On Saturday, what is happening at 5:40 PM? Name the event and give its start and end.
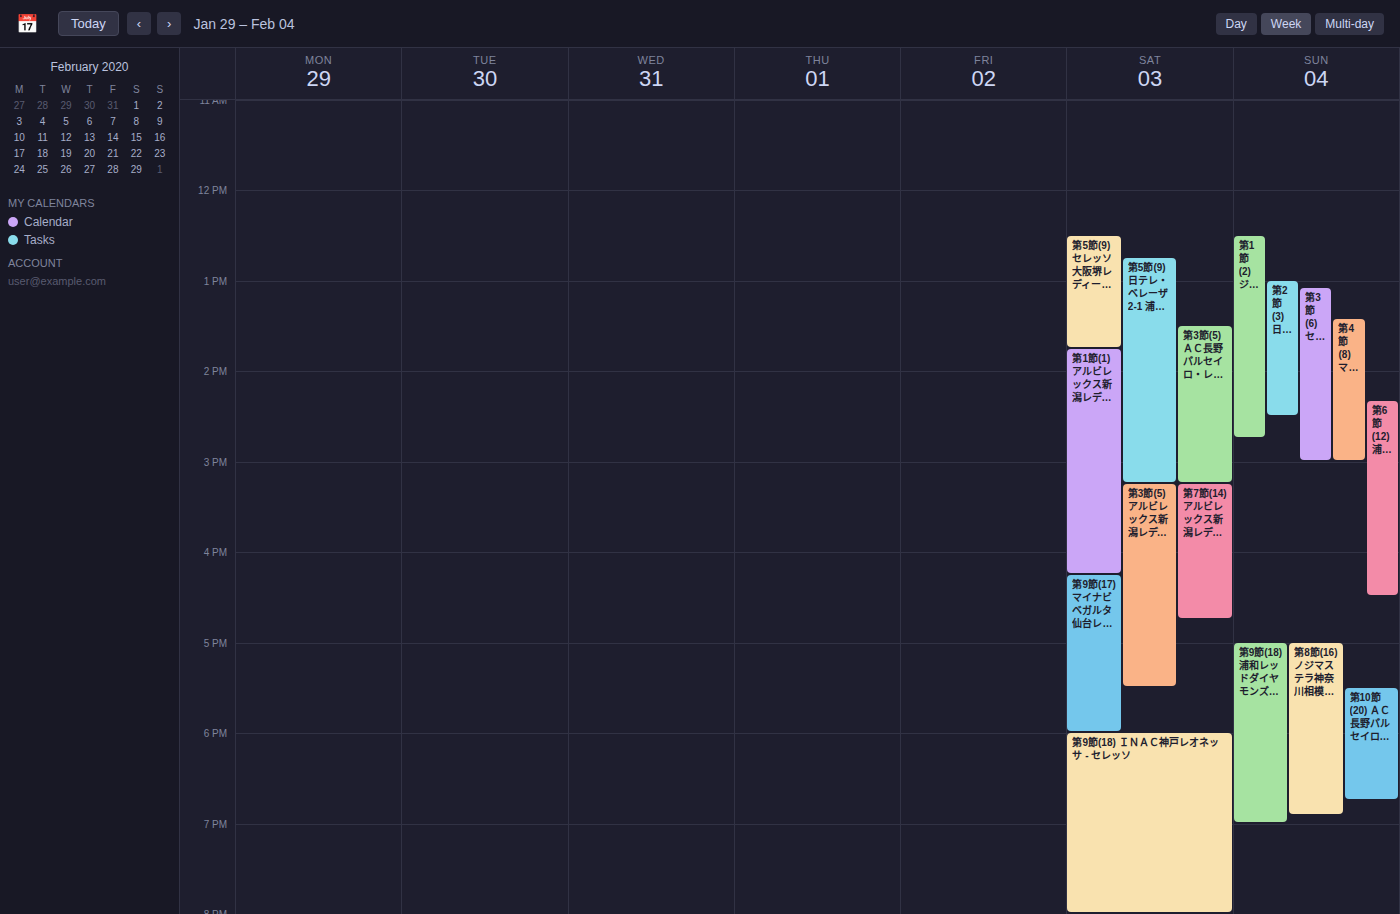
"第9節(17) マイナビベガルタ仙台レディース", 4:15 PM to 6:00 PM